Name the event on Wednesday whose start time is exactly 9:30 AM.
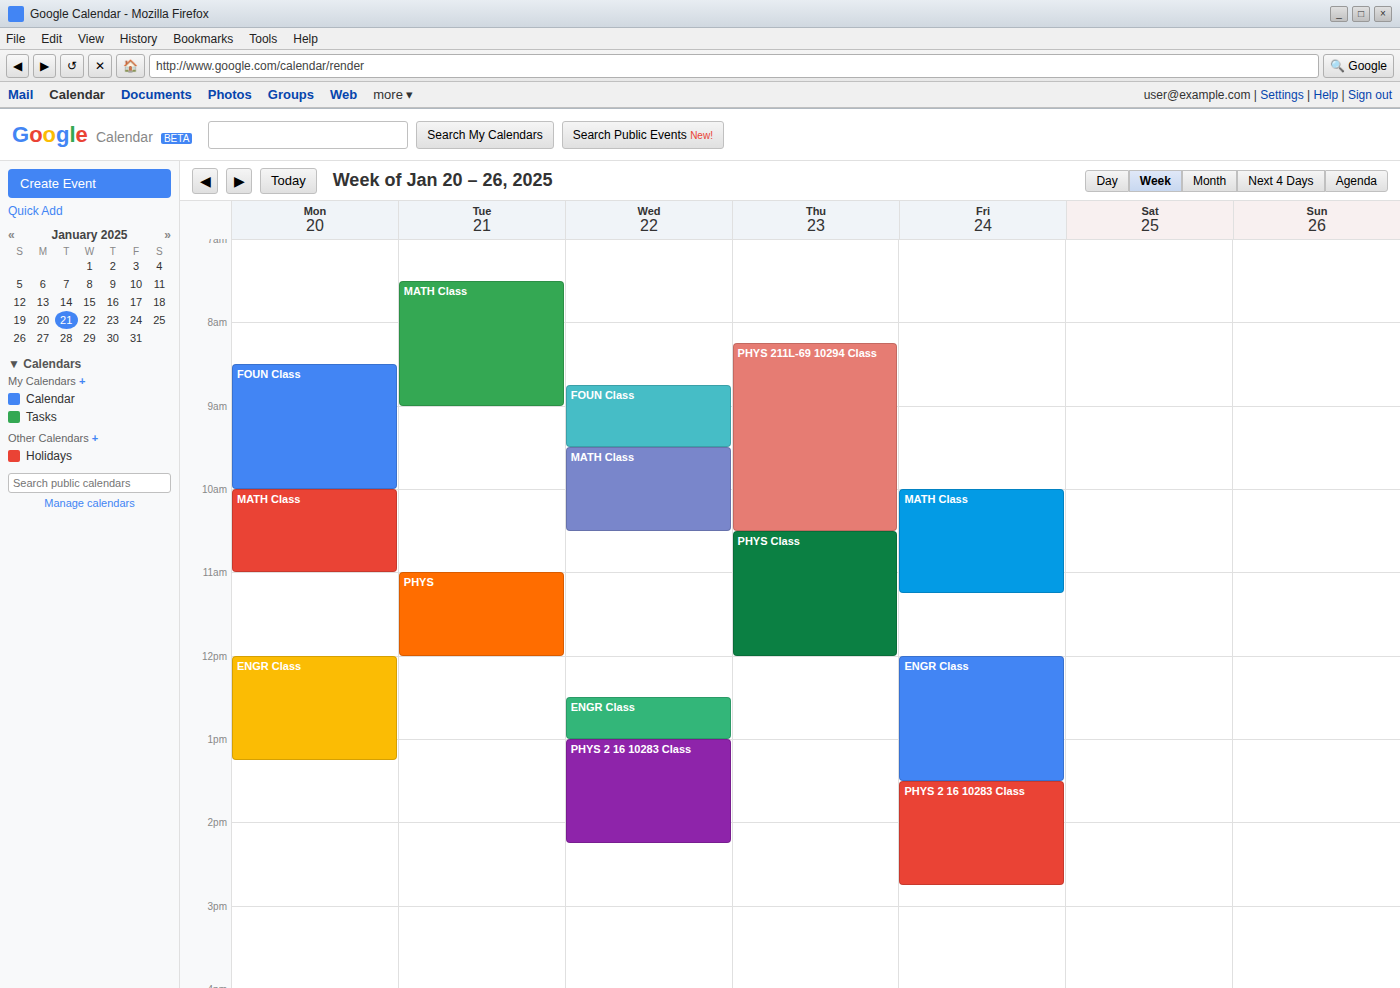
"MATH Class"